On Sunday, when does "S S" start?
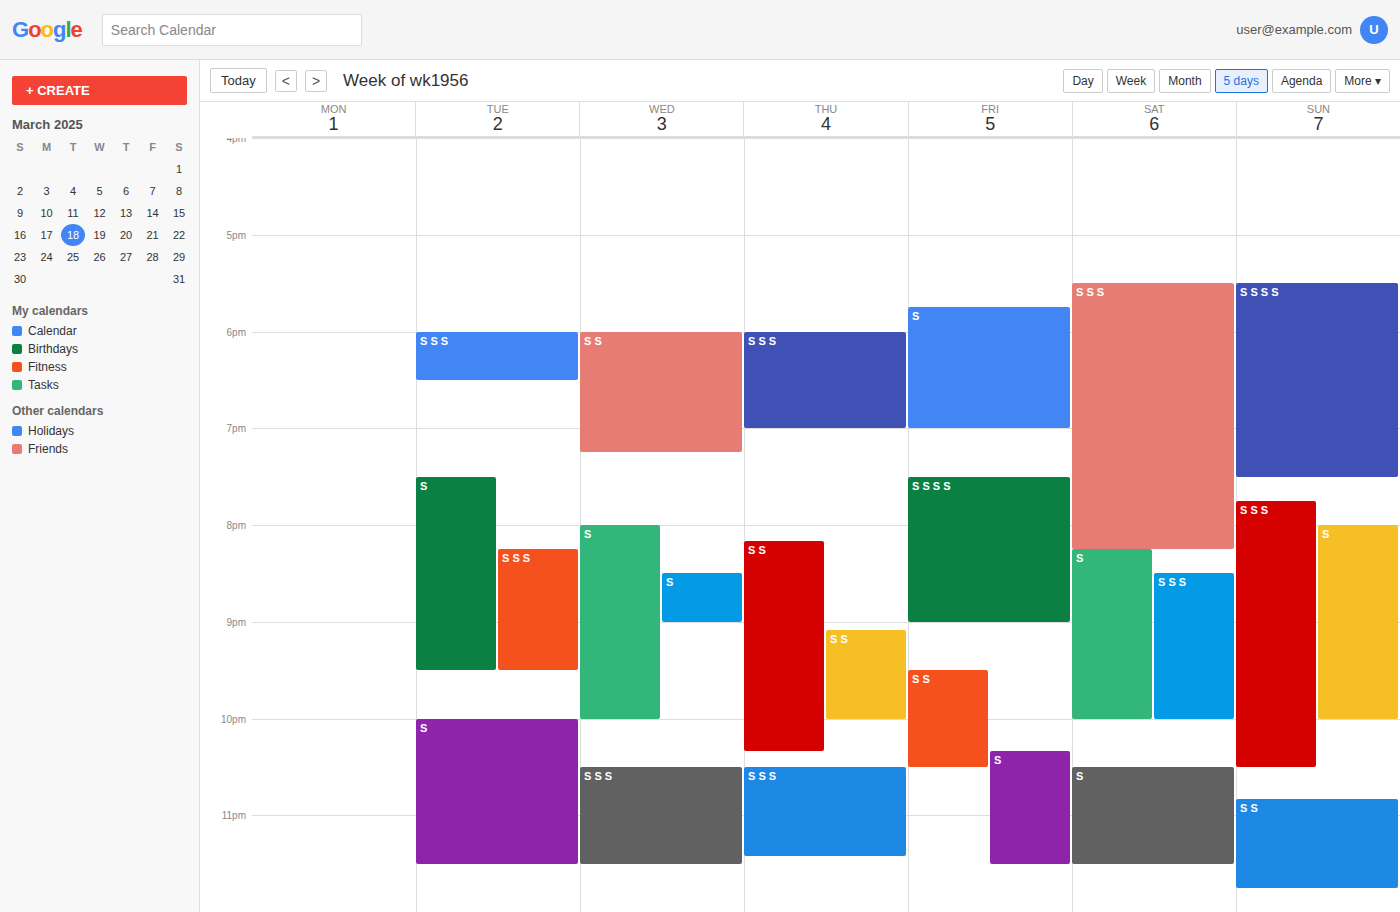
10:50 PM